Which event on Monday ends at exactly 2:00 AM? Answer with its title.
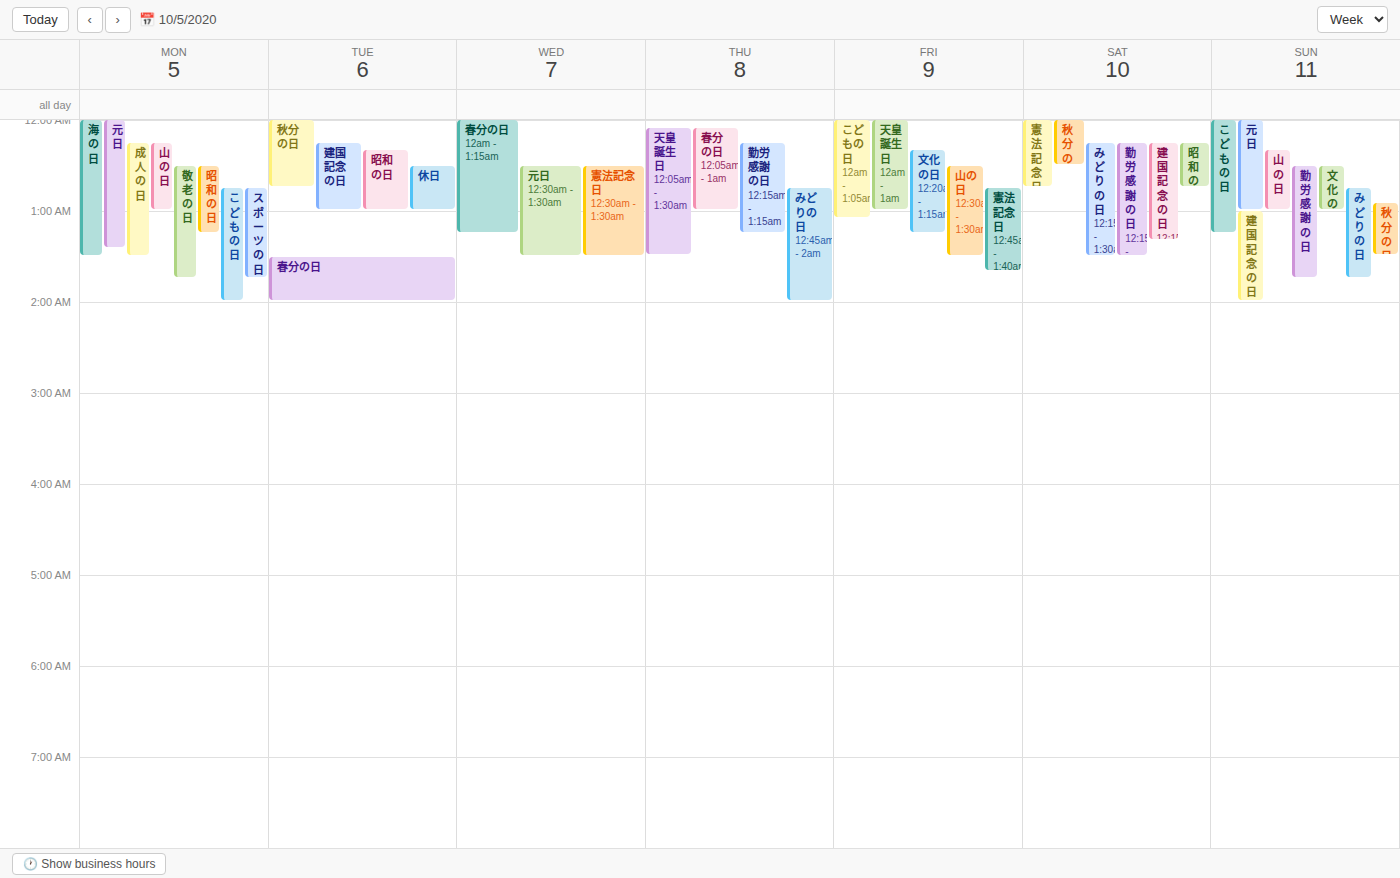
"こどもの日"